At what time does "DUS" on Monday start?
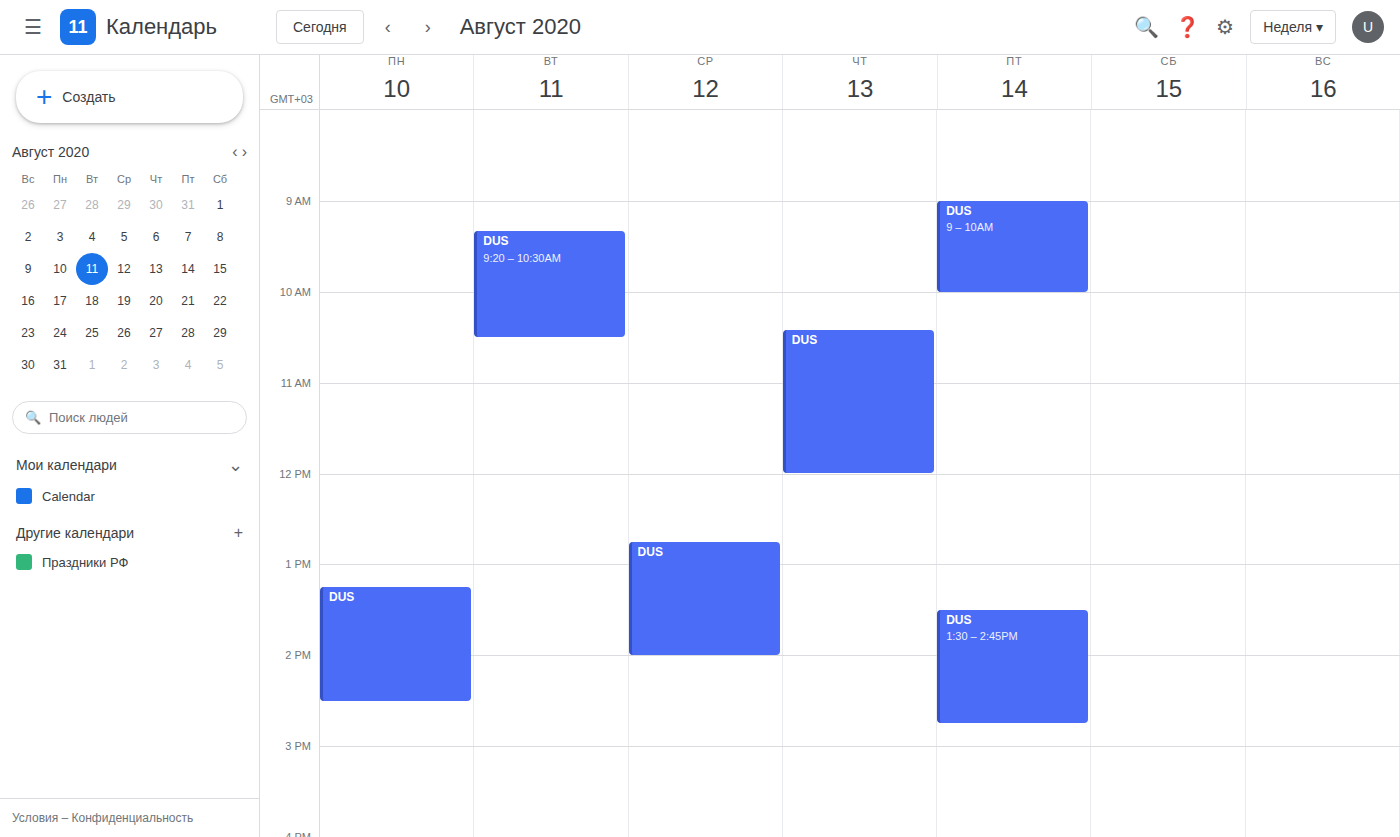
1:15 PM